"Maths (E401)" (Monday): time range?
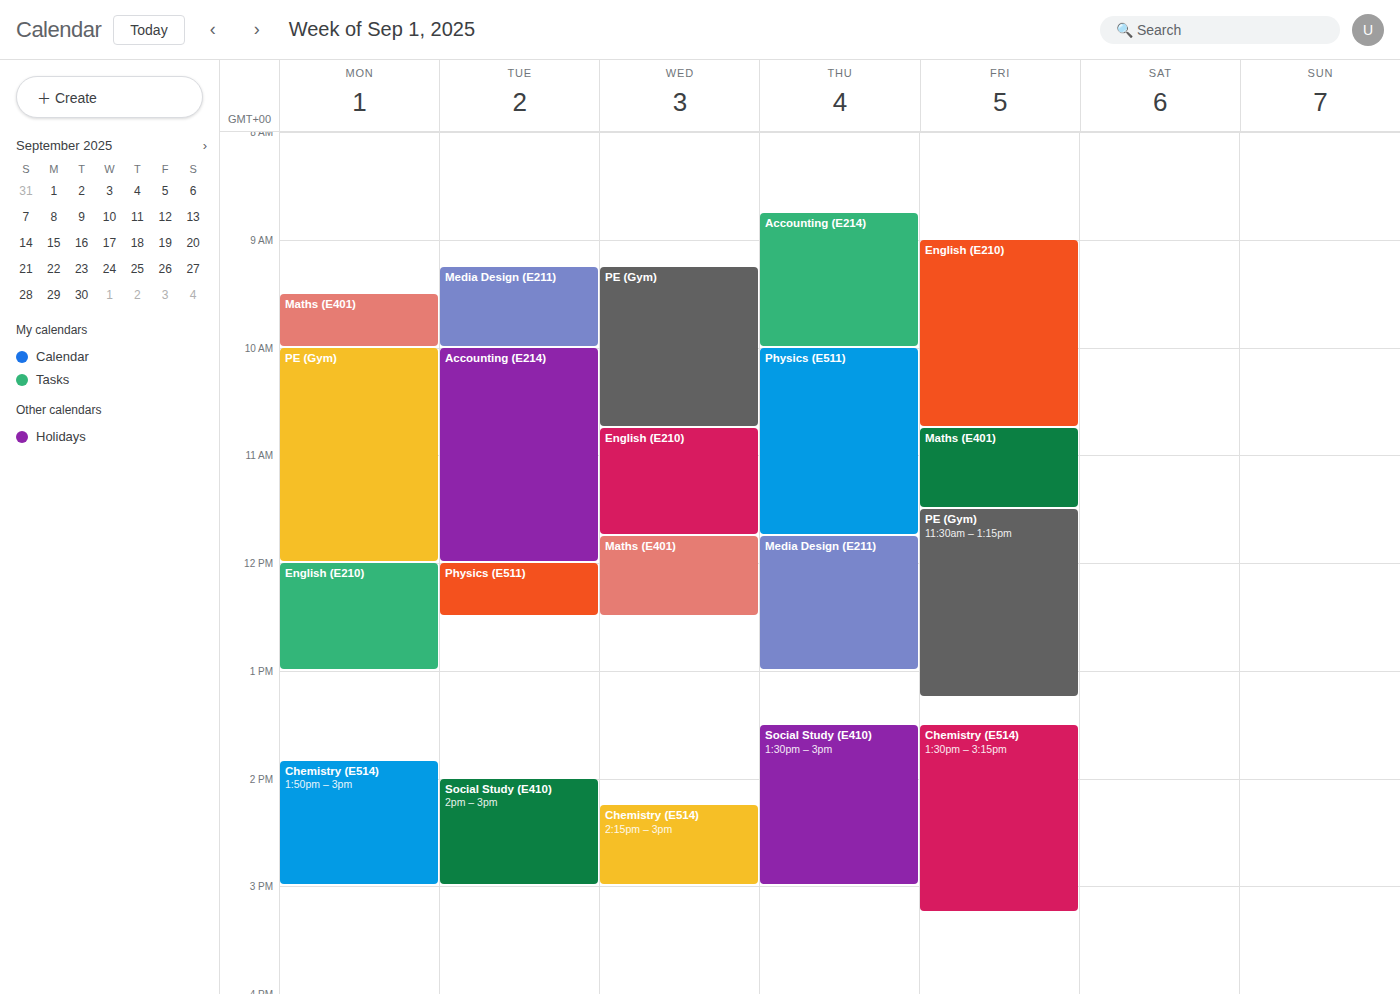
9:30 AM to 10:00 AM